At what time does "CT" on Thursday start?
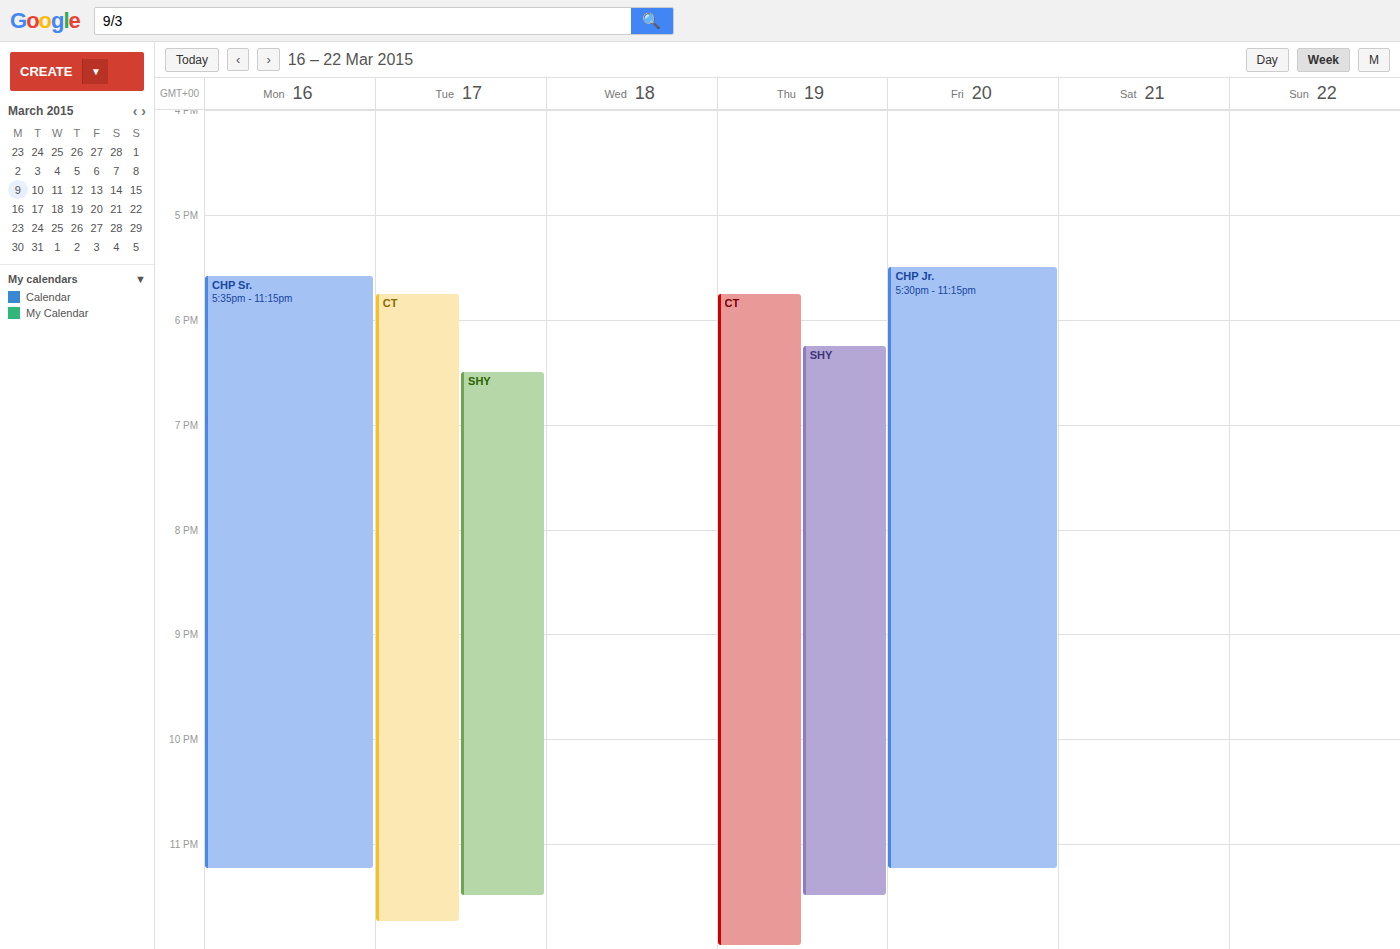
5:45 PM